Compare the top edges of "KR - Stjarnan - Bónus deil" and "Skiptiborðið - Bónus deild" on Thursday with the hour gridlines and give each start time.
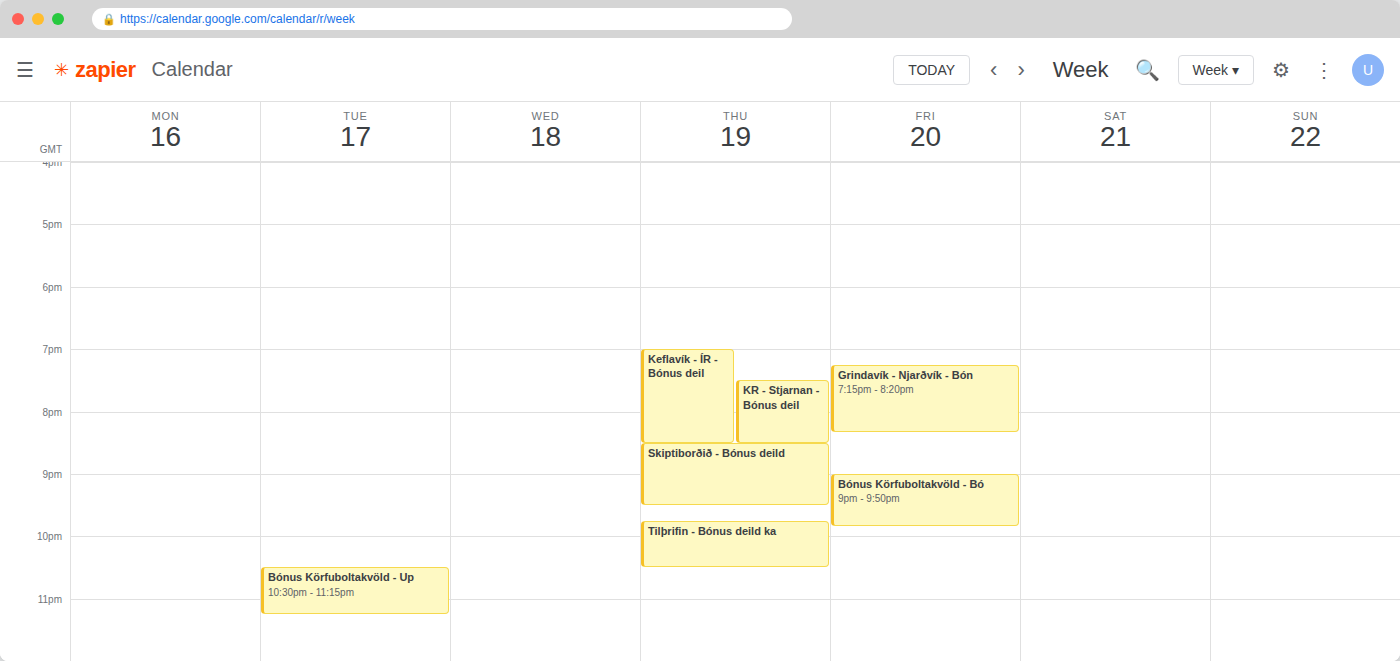
"KR - Stjarnan - Bónus deil": 19:30, halfway between the 19:00 and 20:00 lines. "Skiptiborðið - Bónus deild": 20:30, halfway between the 20:00 and 21:00 lines.